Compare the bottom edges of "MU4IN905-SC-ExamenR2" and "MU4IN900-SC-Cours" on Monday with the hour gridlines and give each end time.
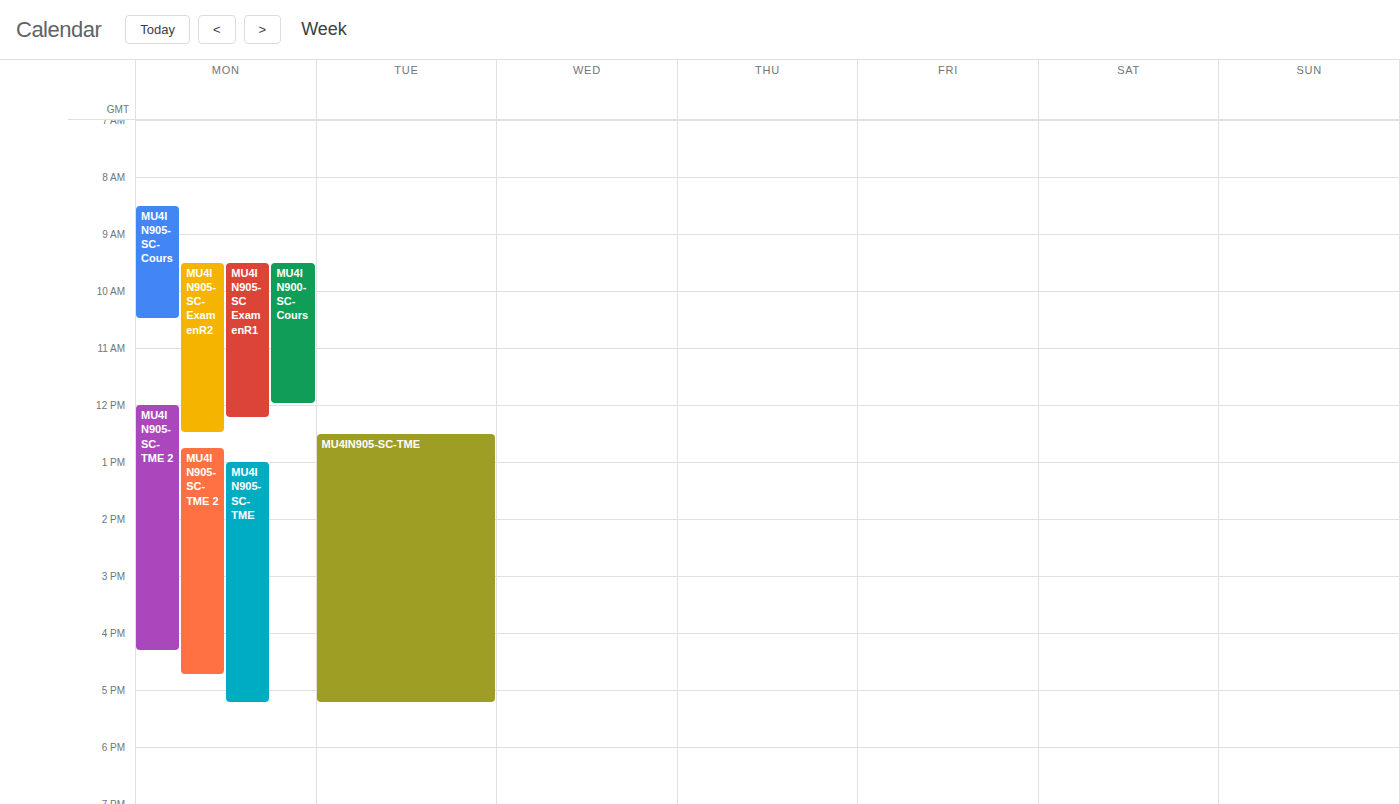
"MU4IN905-SC-ExamenR2": 12:30 PM, halfway between the 12 PM and 1 PM lines. "MU4IN900-SC-Cours": 12:00 PM, exactly on the 12 PM line.